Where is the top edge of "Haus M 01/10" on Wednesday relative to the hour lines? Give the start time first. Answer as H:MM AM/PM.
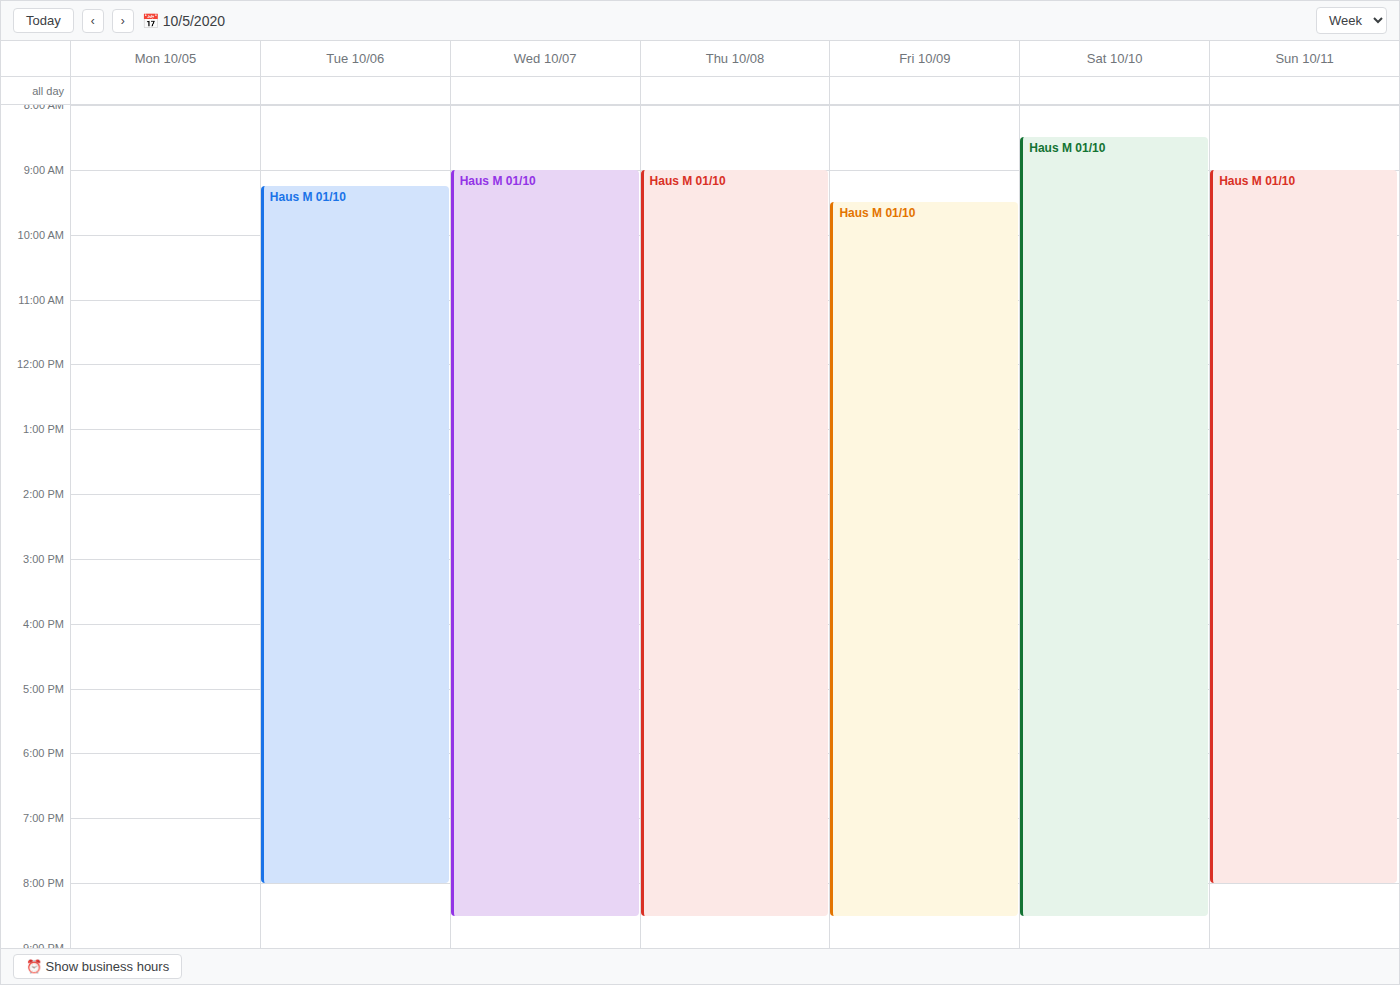
9:00 AM -- exactly on the 9 AM line.